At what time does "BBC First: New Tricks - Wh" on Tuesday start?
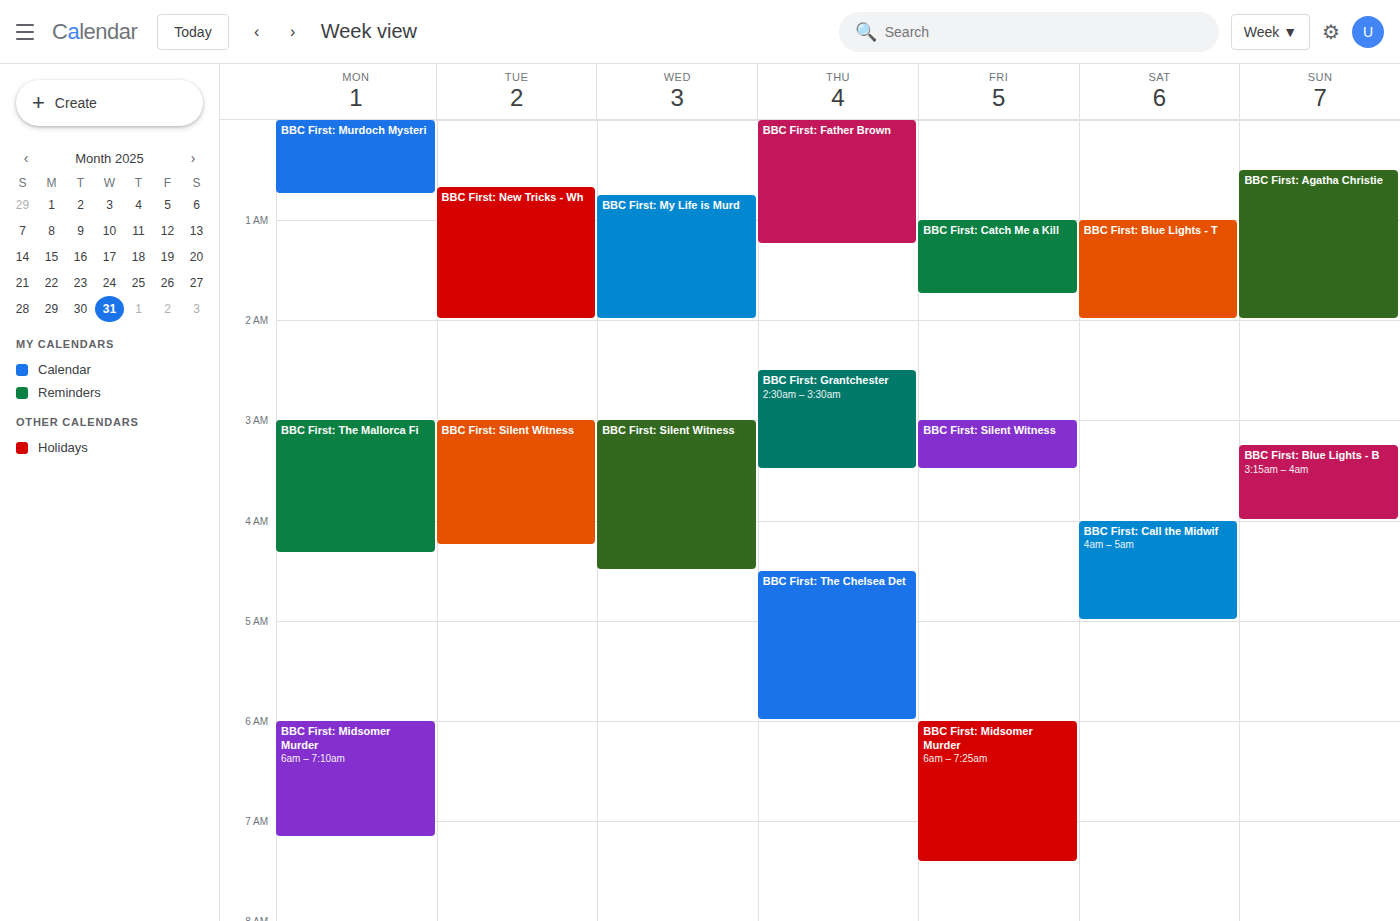
00:40